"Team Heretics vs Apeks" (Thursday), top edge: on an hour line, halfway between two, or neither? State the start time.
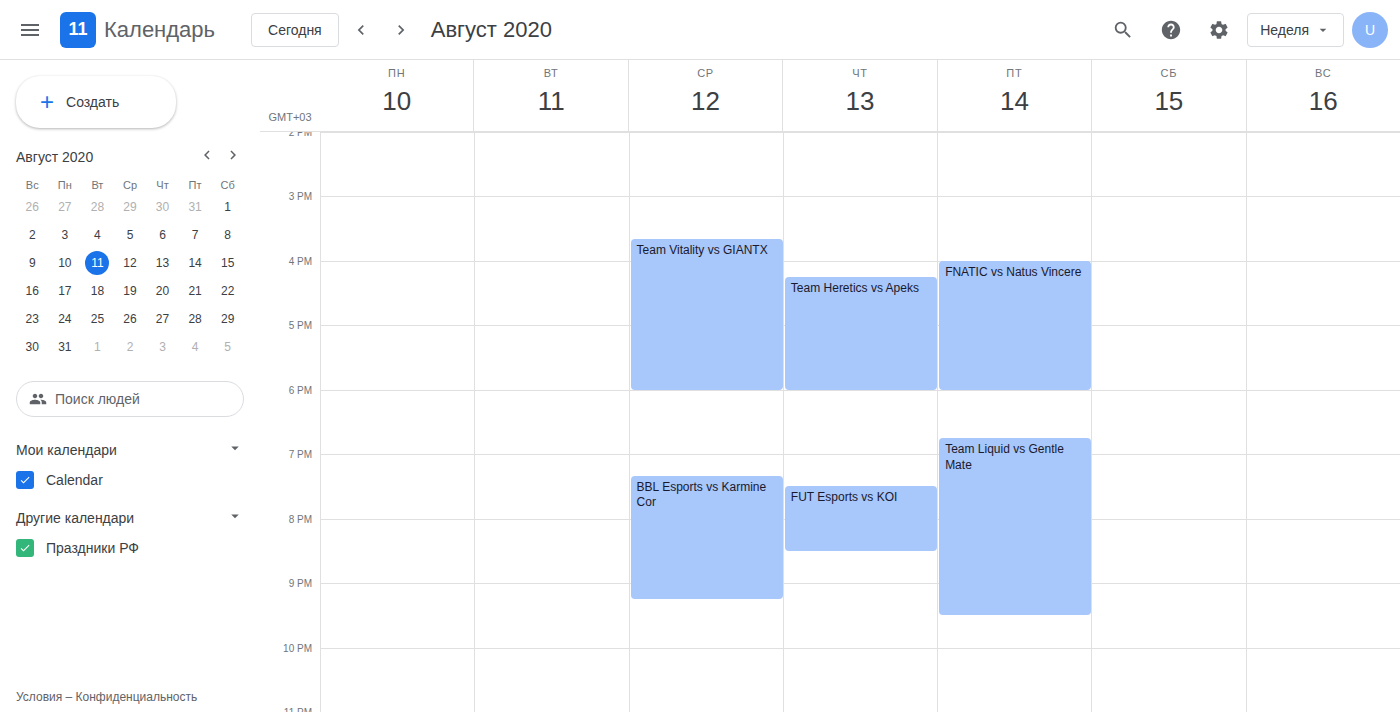
4:15 PM -- neither: a quarter of the way from the 4 PM line to the 5 PM line.